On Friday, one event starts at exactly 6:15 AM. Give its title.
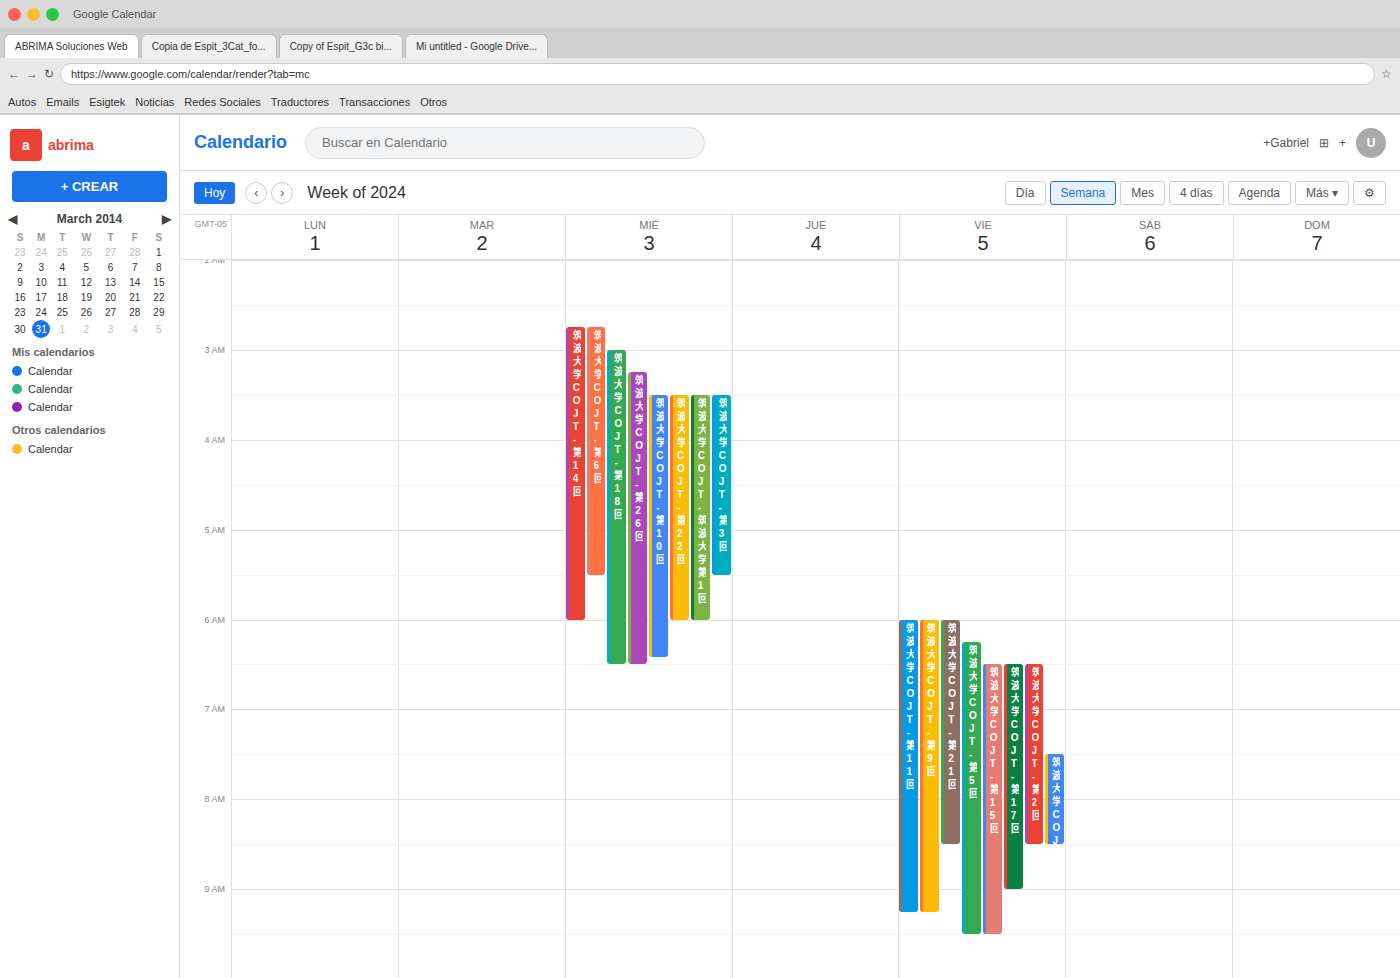
"筑波大学COJT-第5回"